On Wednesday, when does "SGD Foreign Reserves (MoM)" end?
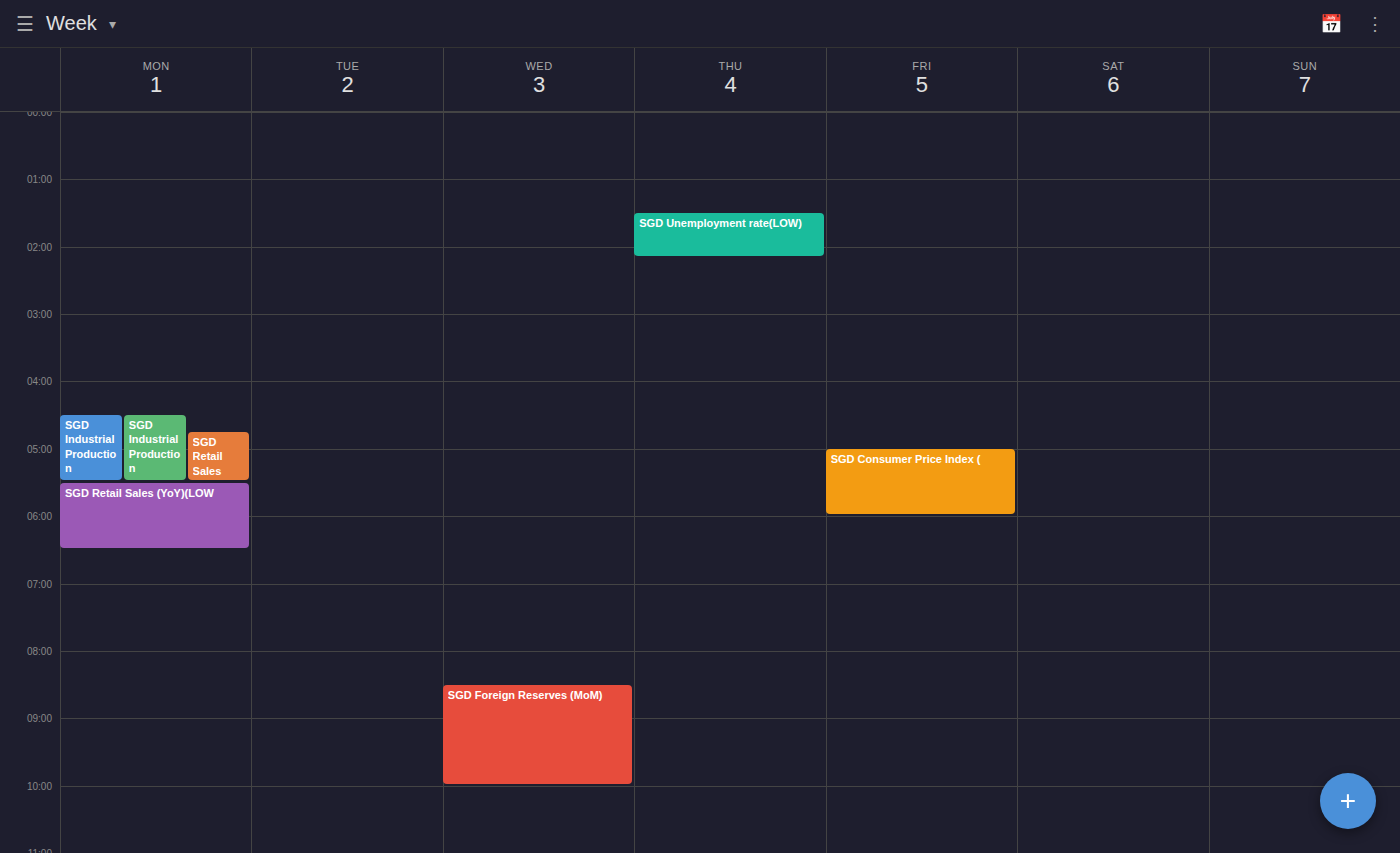
10:00